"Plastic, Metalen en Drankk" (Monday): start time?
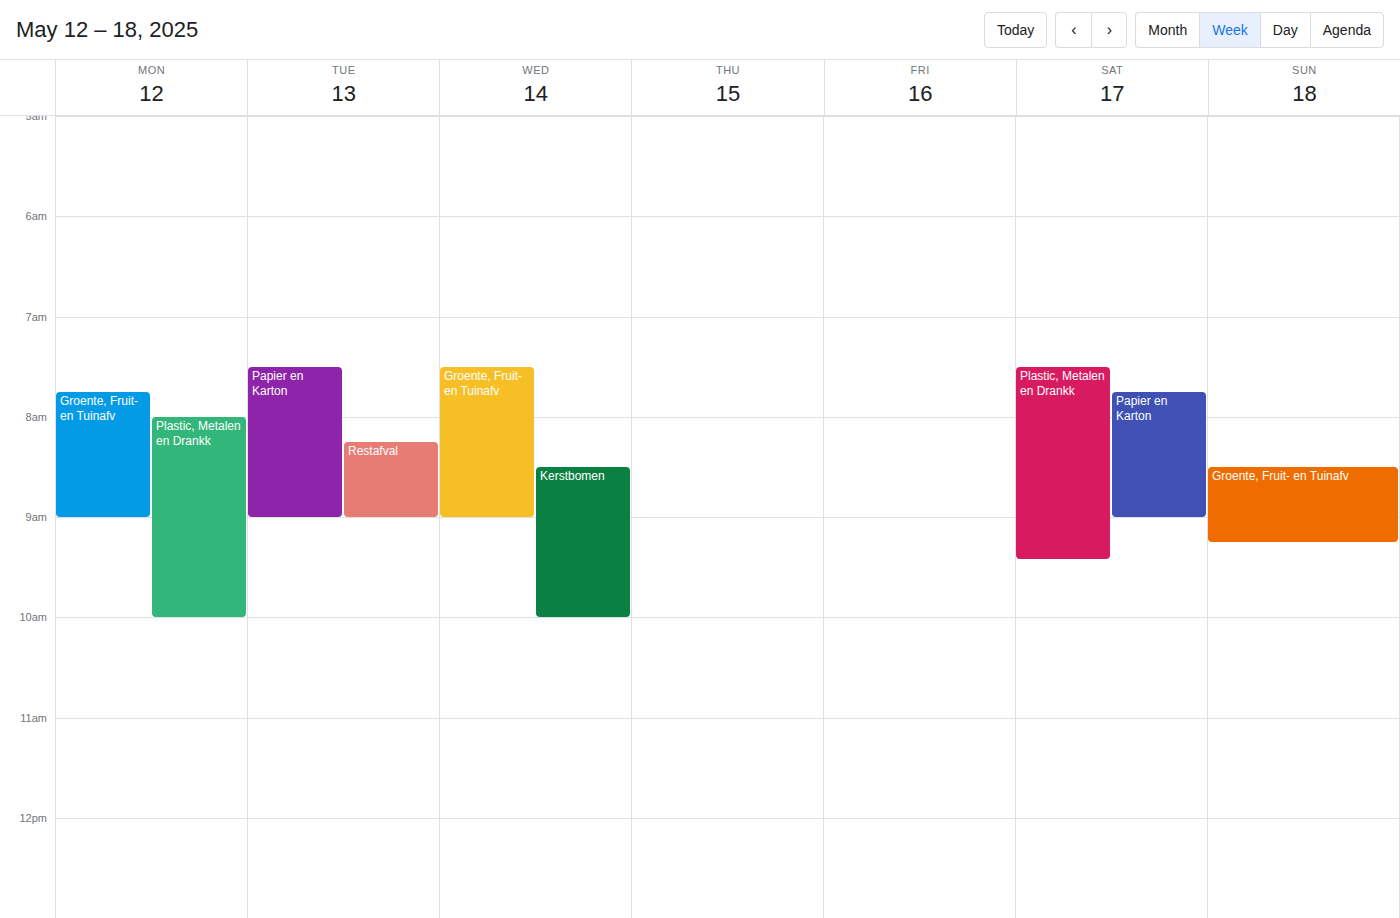
8:00 AM